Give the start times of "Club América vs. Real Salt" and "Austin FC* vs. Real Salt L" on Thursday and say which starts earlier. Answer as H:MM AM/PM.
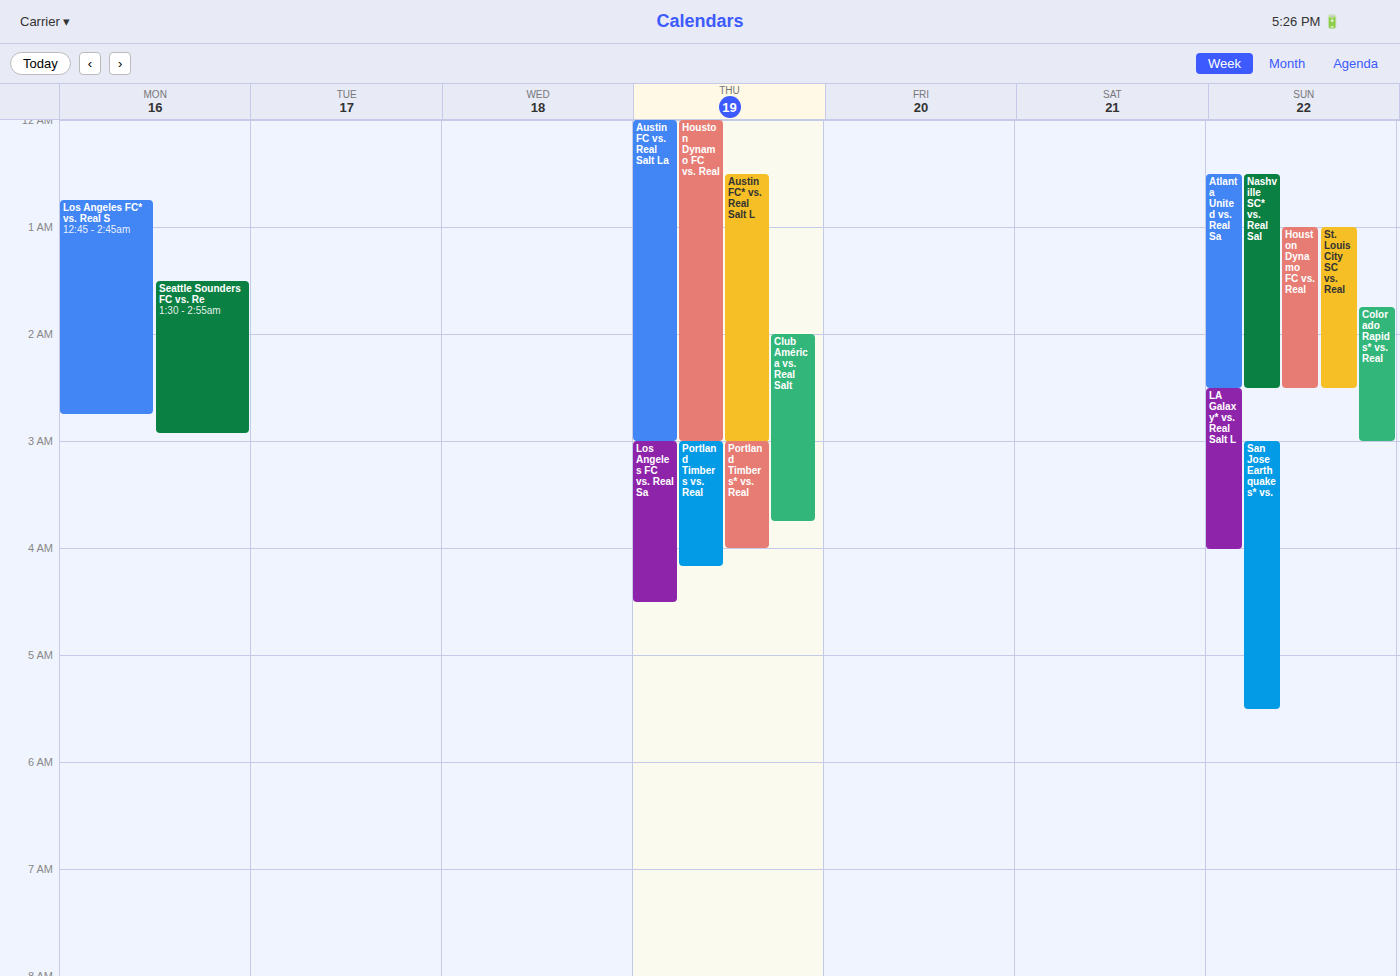
"Austin FC* vs. Real Salt L" 12:30 AM; "Club América vs. Real Salt" 2:00 AM.